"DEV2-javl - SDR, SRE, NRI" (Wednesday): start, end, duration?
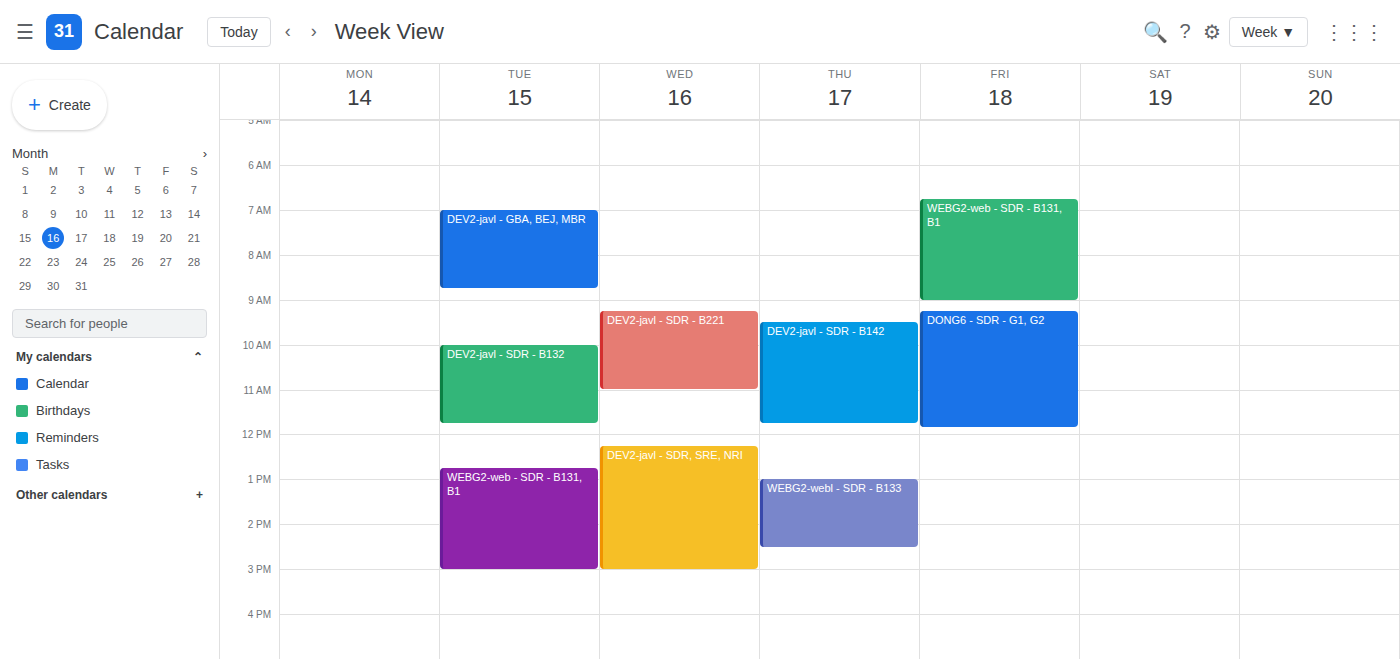
12:15 PM to 3:00 PM, 2 hours 45 minutes